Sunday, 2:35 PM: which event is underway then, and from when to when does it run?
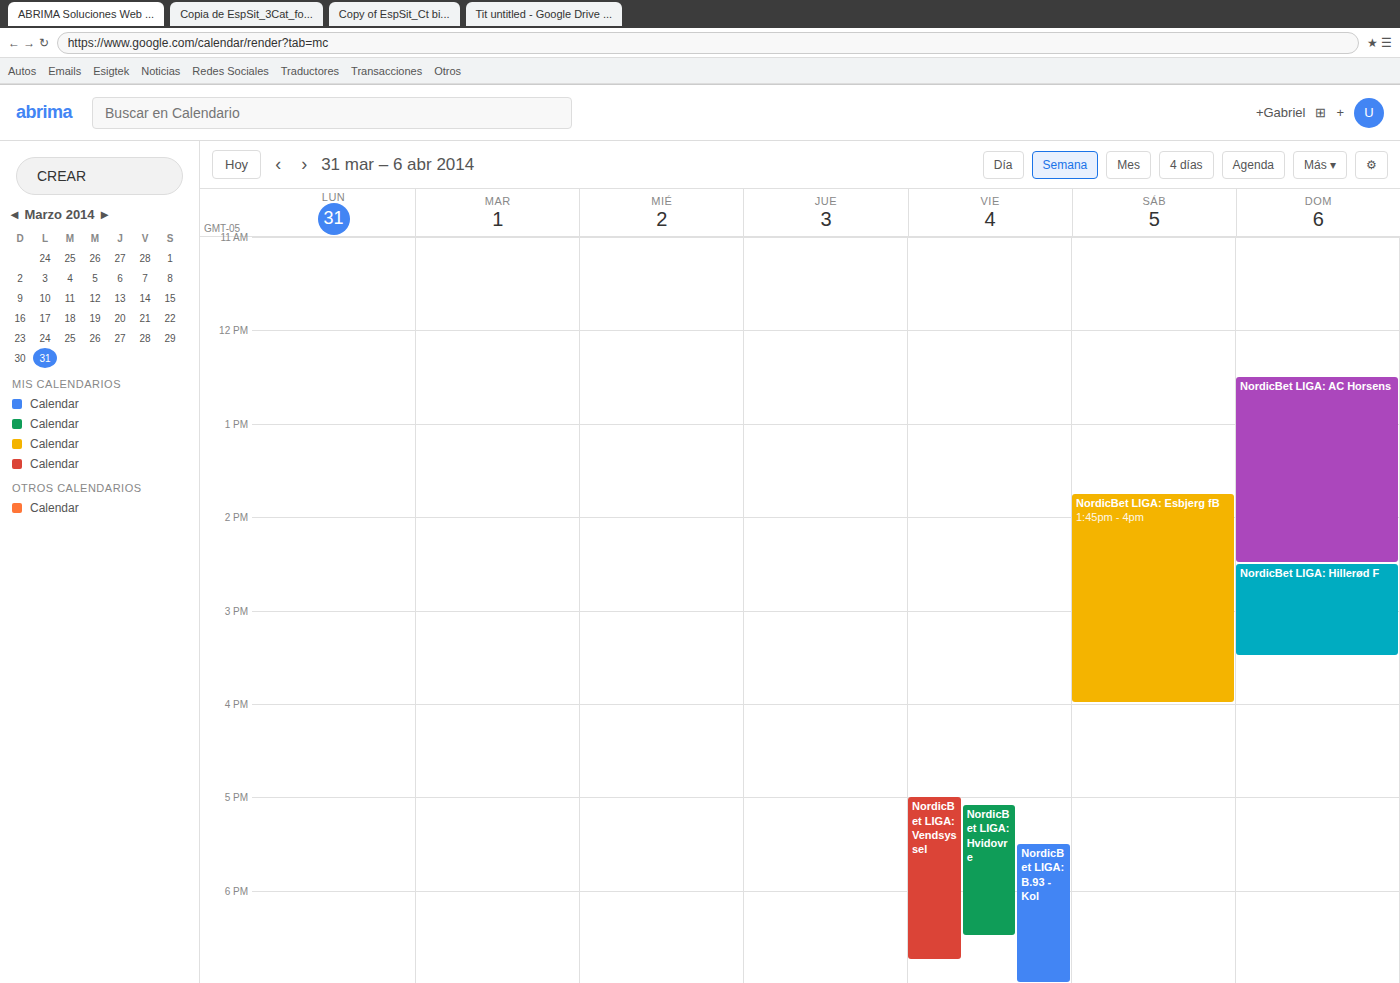
"NordicBet LIGA: Hillerød F", 2:30 PM to 3:30 PM